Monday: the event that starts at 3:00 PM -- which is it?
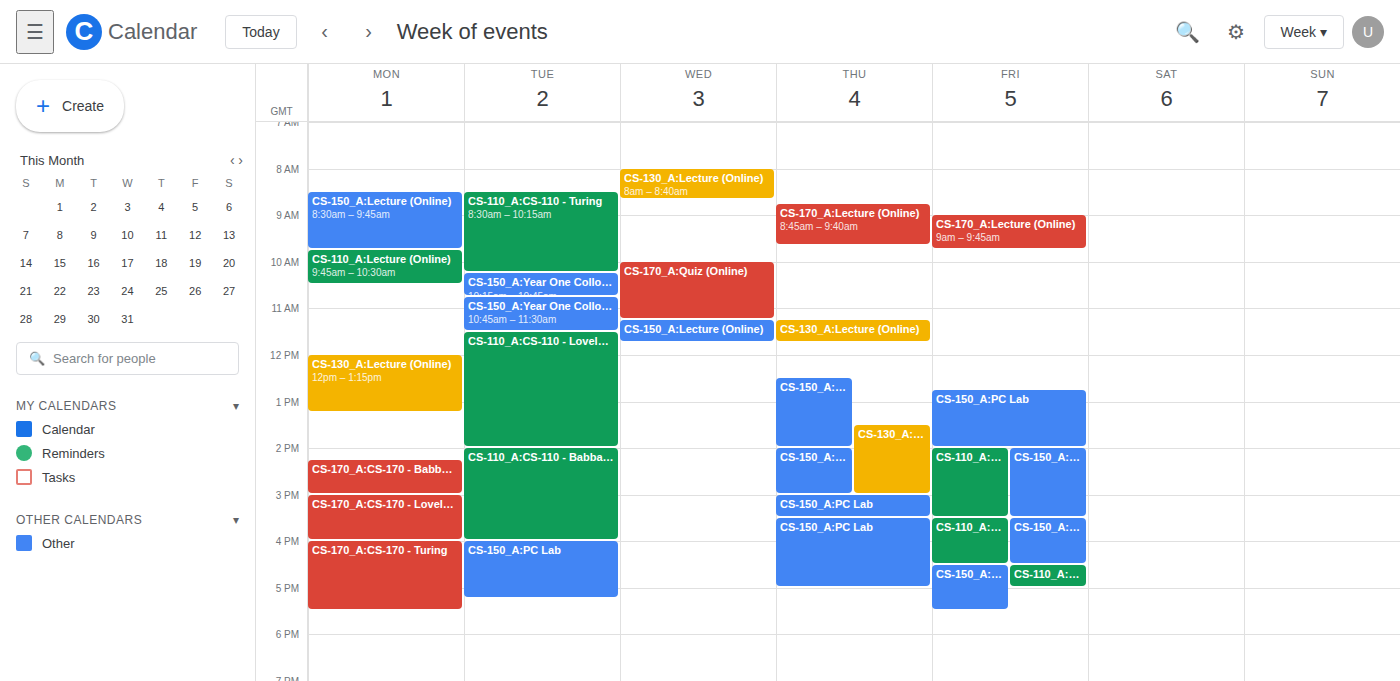
"CS-170_A:CS-170 - Lovelace"